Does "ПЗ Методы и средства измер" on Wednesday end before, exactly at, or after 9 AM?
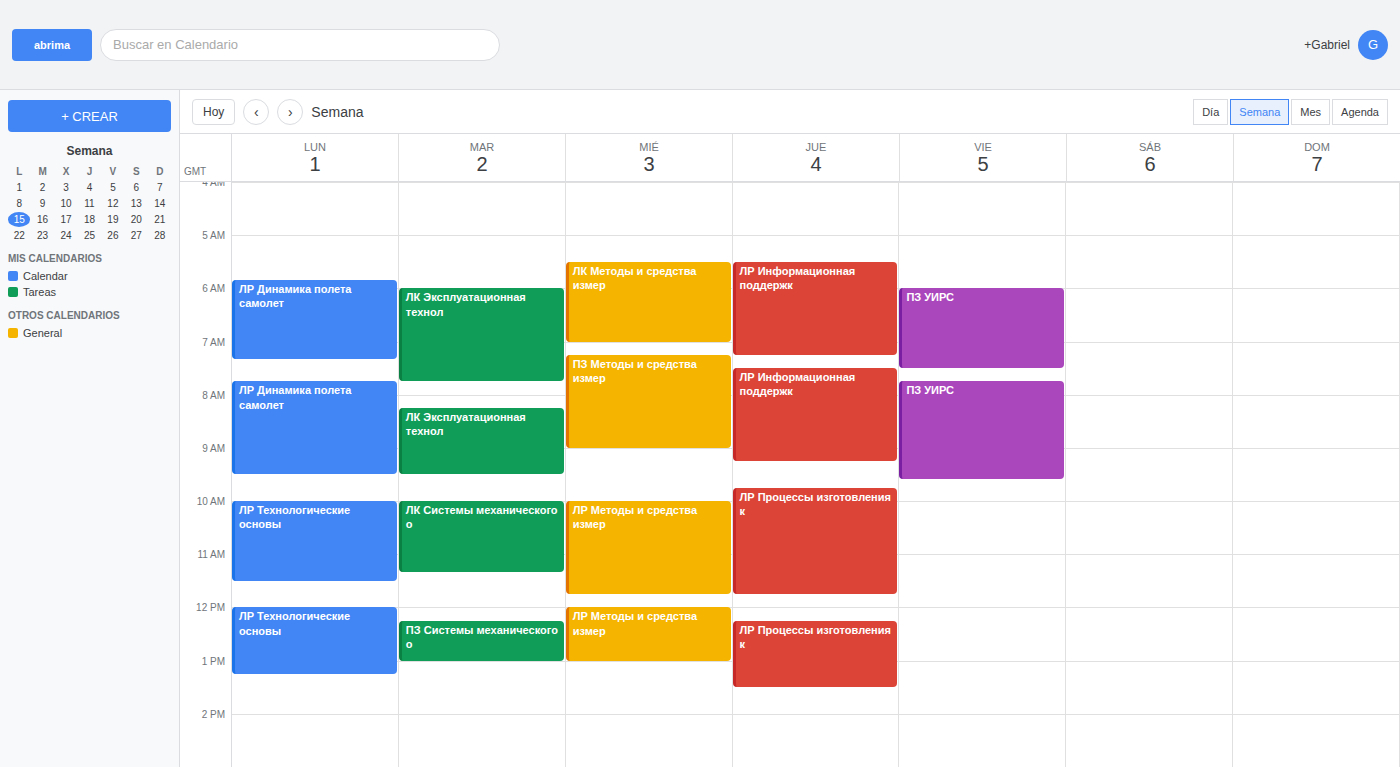
9:00 AM -- exactly at 9 AM, on the 9 AM line.